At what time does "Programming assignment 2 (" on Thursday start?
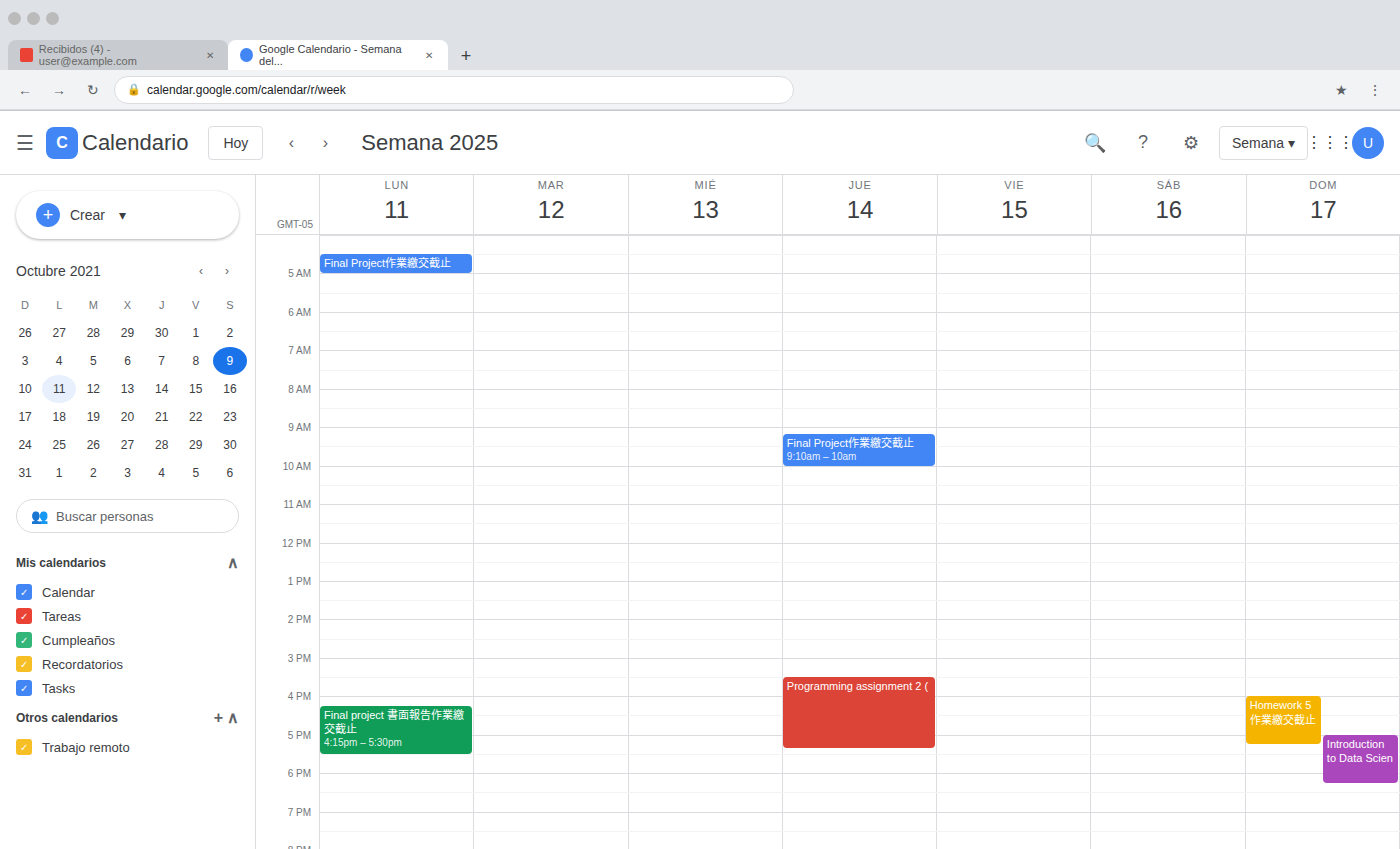
3:30 PM